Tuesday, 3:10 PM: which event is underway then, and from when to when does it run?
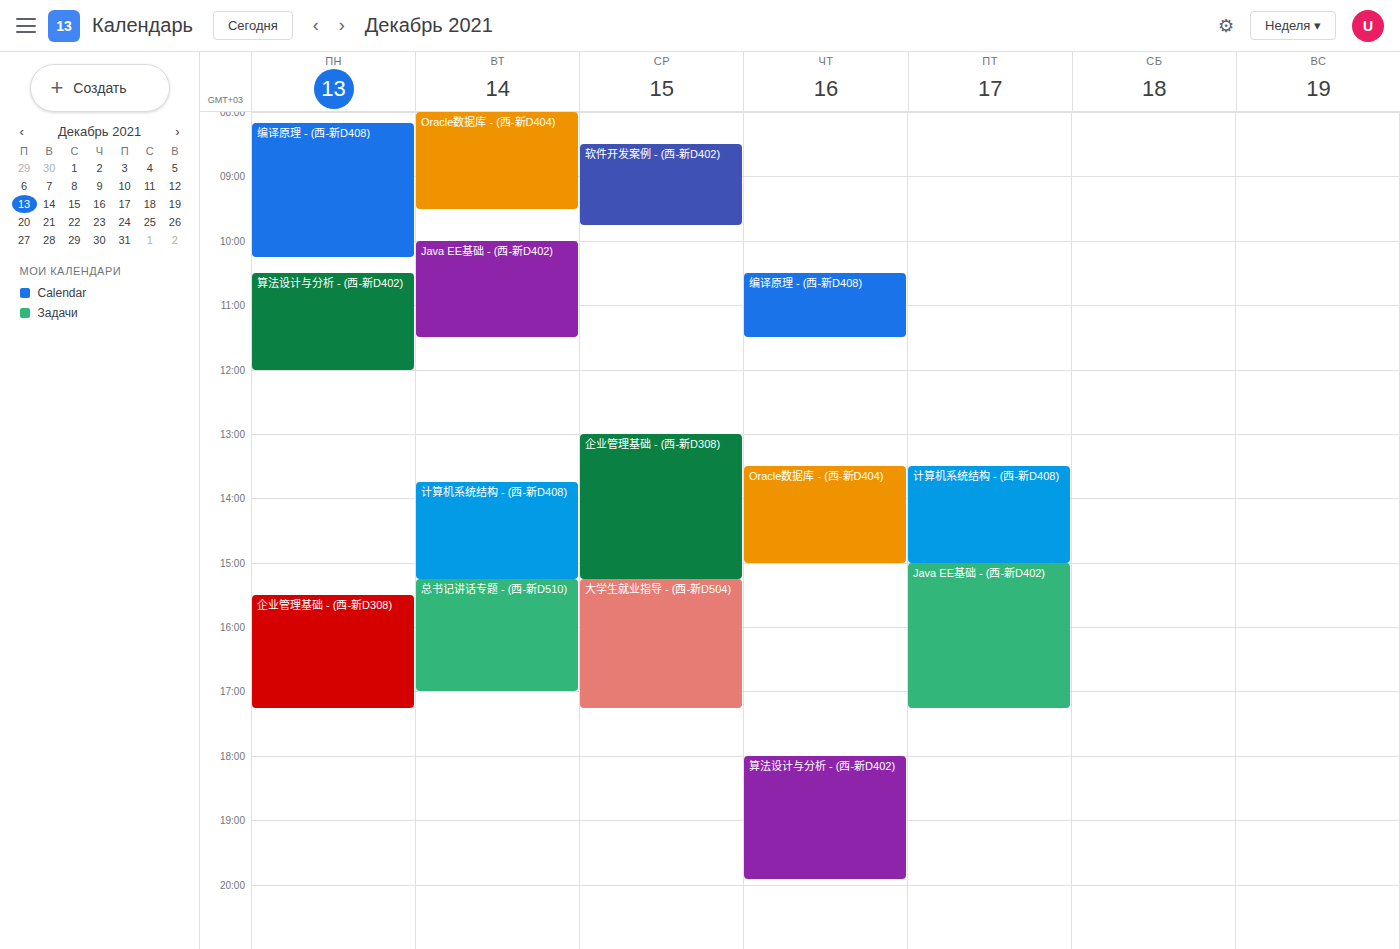
"计算机系统结构 - (西-新D408)", 1:45 PM to 3:15 PM